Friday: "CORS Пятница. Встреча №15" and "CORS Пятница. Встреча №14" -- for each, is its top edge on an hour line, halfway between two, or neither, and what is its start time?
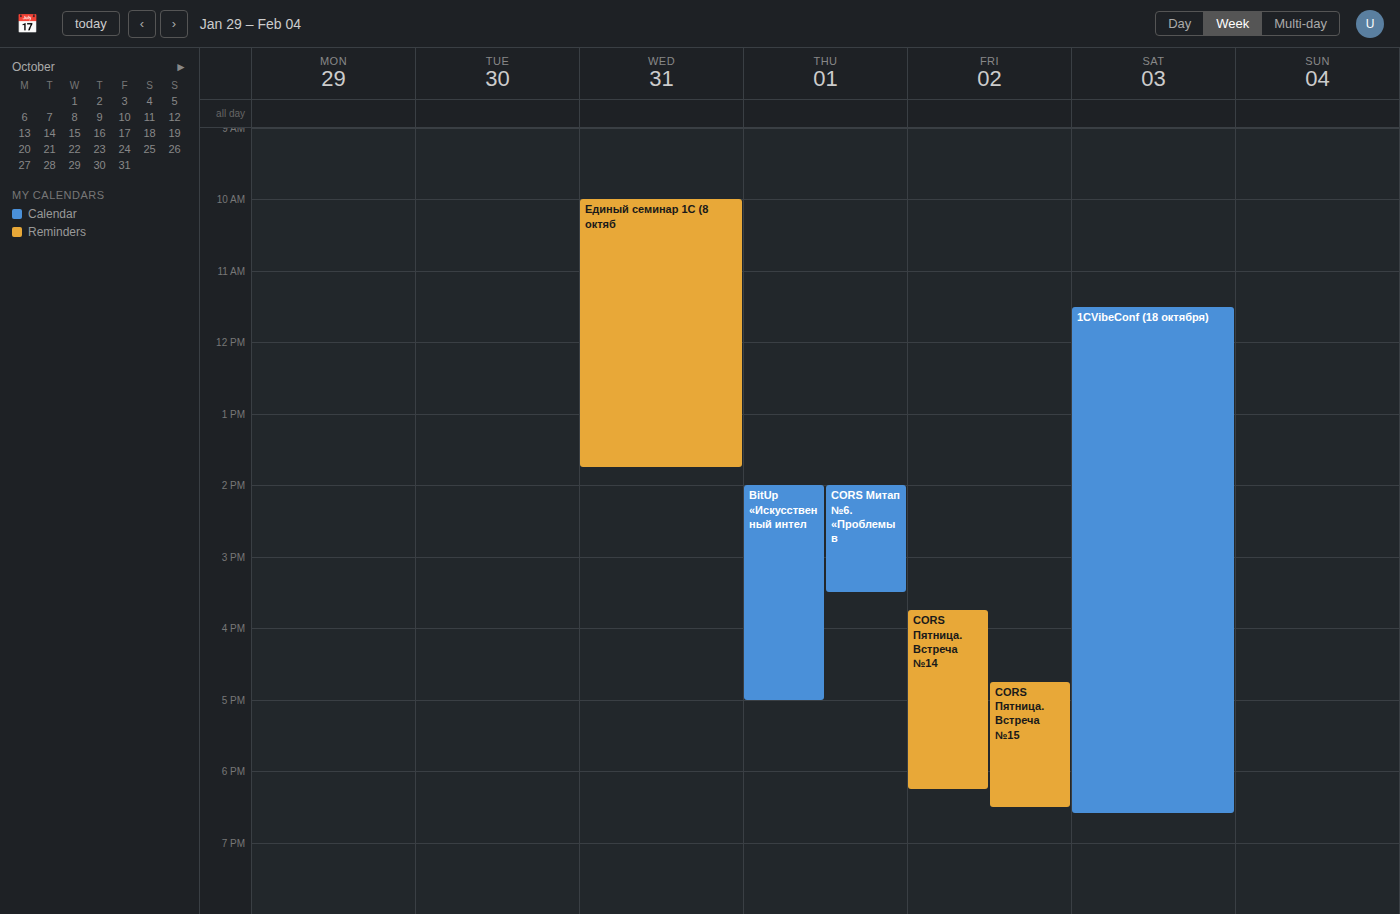
"CORS Пятница. Встреча №15": 4:45 PM, neither: three quarters of the way from the 4 PM line to the 5 PM line. "CORS Пятница. Встреча №14": 3:45 PM, neither: three quarters of the way from the 3 PM line to the 4 PM line.